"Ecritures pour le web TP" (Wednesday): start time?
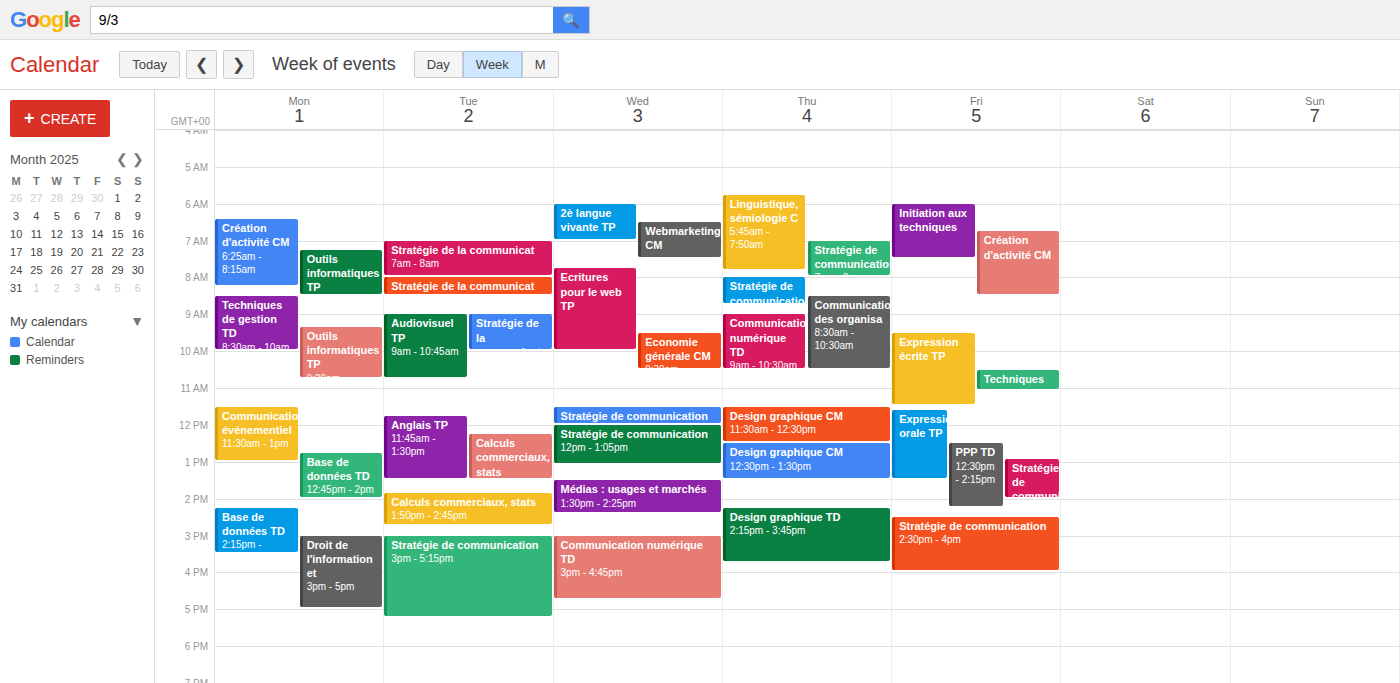
7:45 AM